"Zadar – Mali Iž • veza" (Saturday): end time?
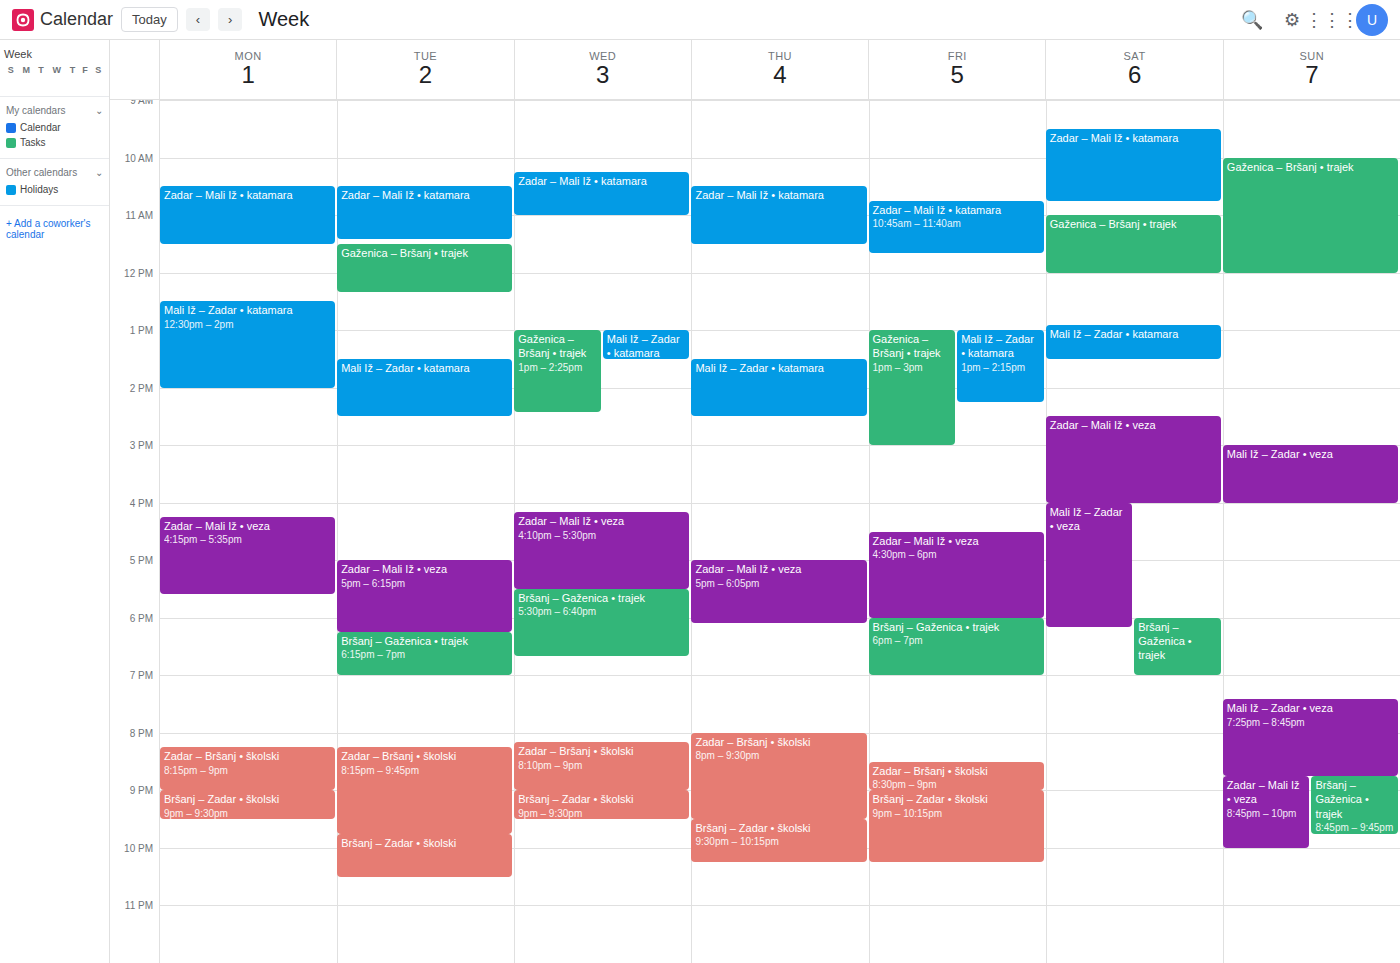
4:00 PM